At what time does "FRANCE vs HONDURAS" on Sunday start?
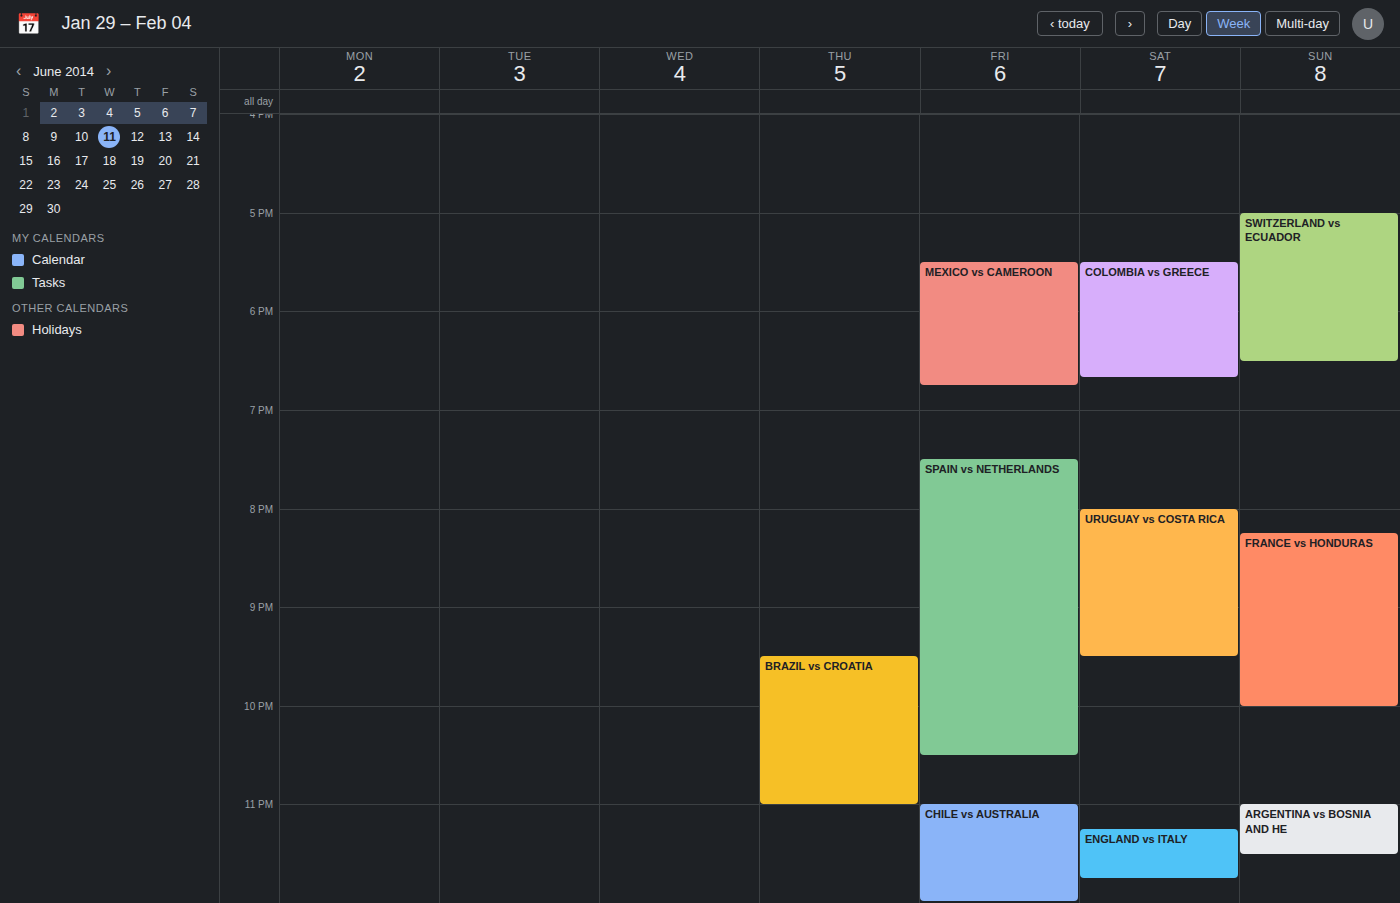
8:15 PM